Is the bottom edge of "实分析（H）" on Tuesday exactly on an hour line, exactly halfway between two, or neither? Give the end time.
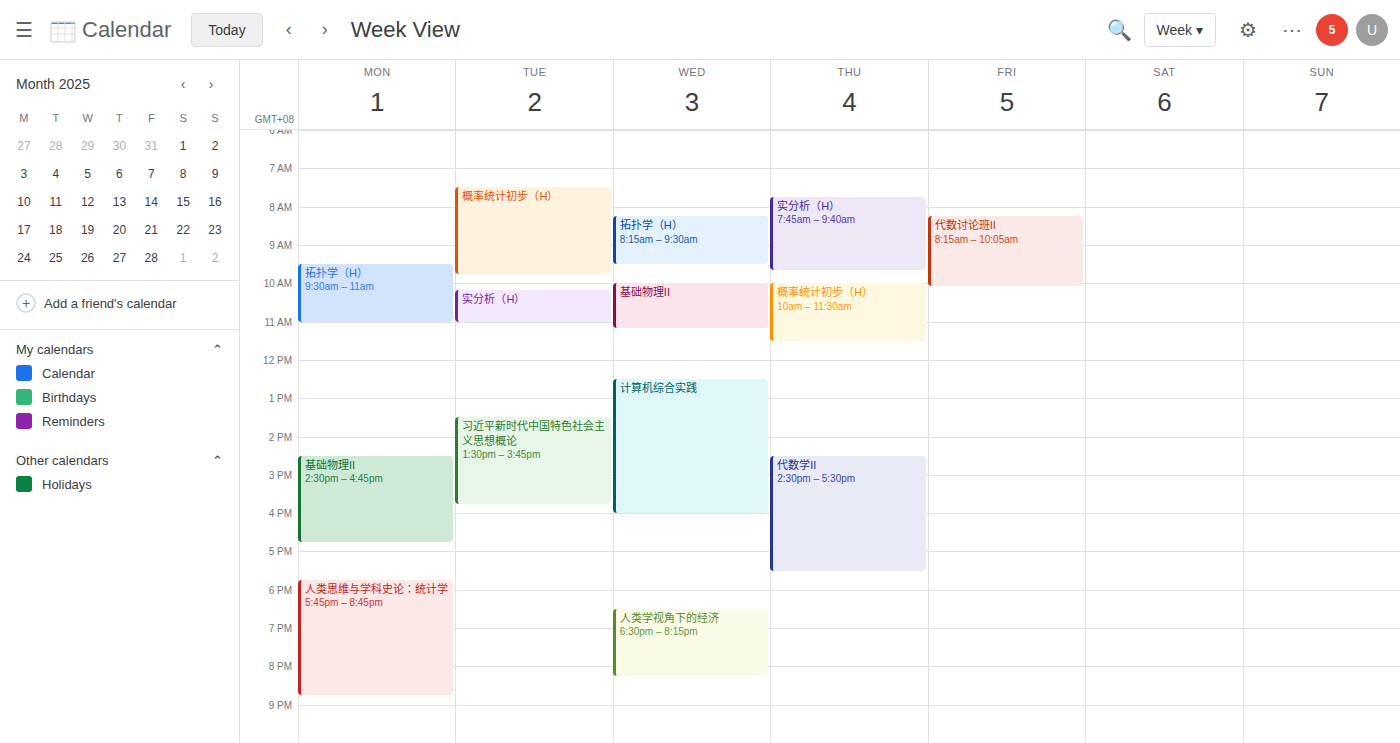
11:00 AM -- exactly on the 11 AM line.